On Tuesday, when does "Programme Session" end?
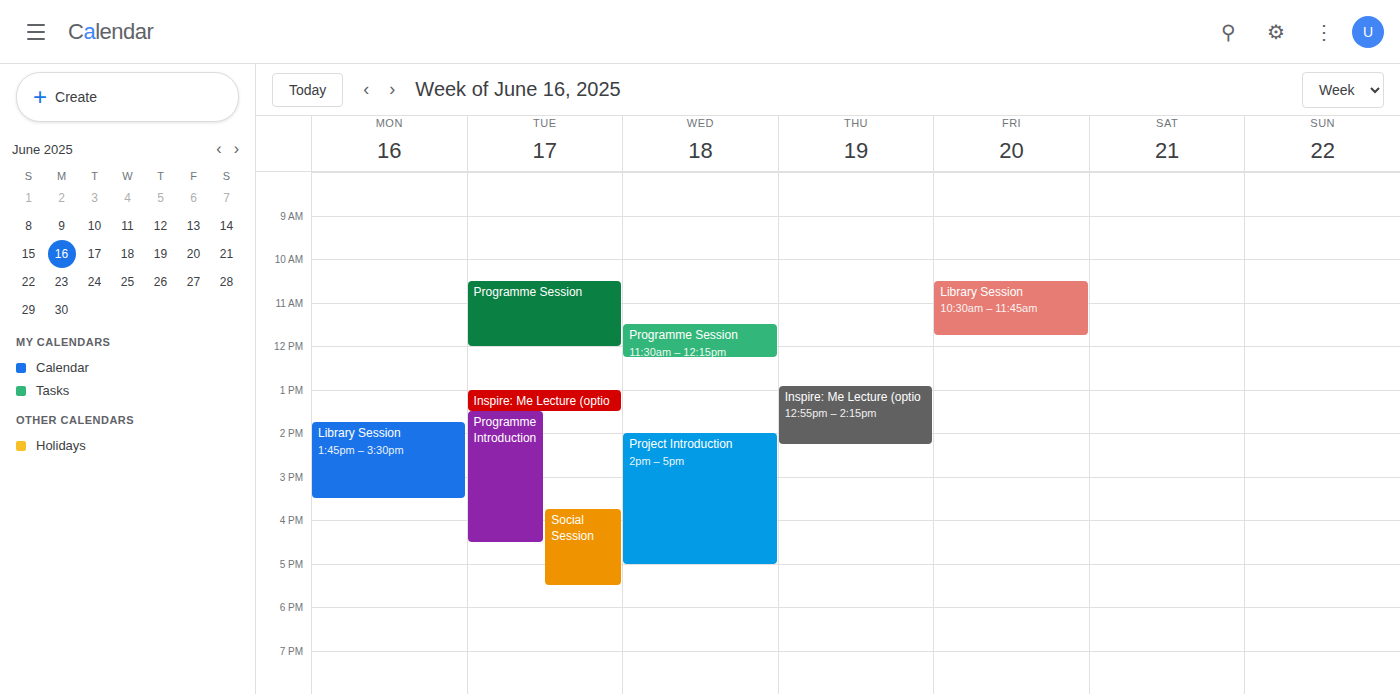
12:00 PM